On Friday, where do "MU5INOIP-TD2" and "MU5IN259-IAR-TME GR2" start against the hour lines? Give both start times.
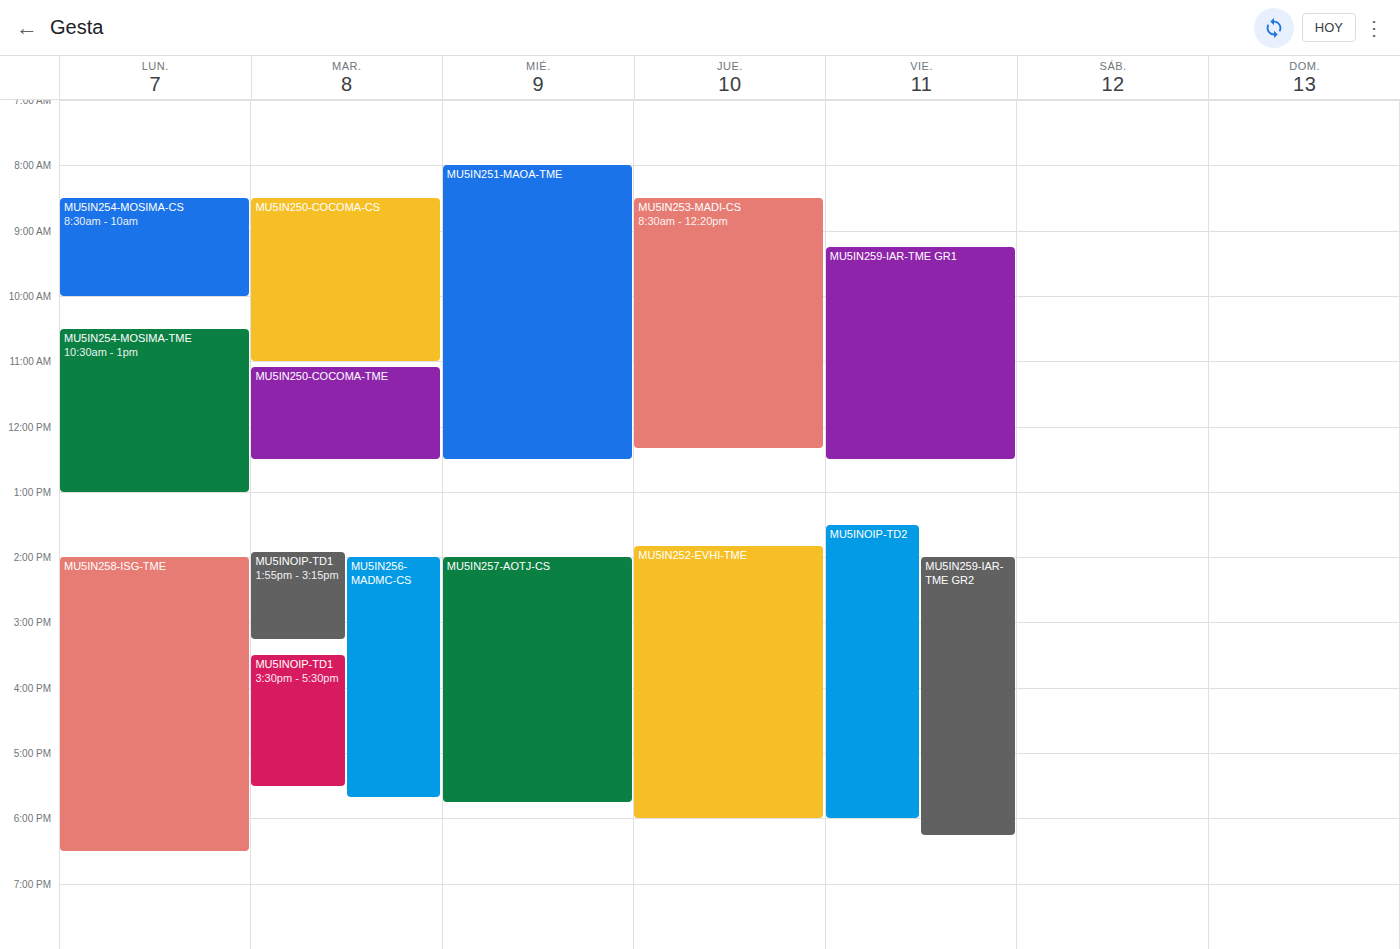
"MU5INOIP-TD2": 1:30 PM, halfway between the 1 PM and 2 PM lines. "MU5IN259-IAR-TME GR2": 2:00 PM, exactly on the 2 PM line.